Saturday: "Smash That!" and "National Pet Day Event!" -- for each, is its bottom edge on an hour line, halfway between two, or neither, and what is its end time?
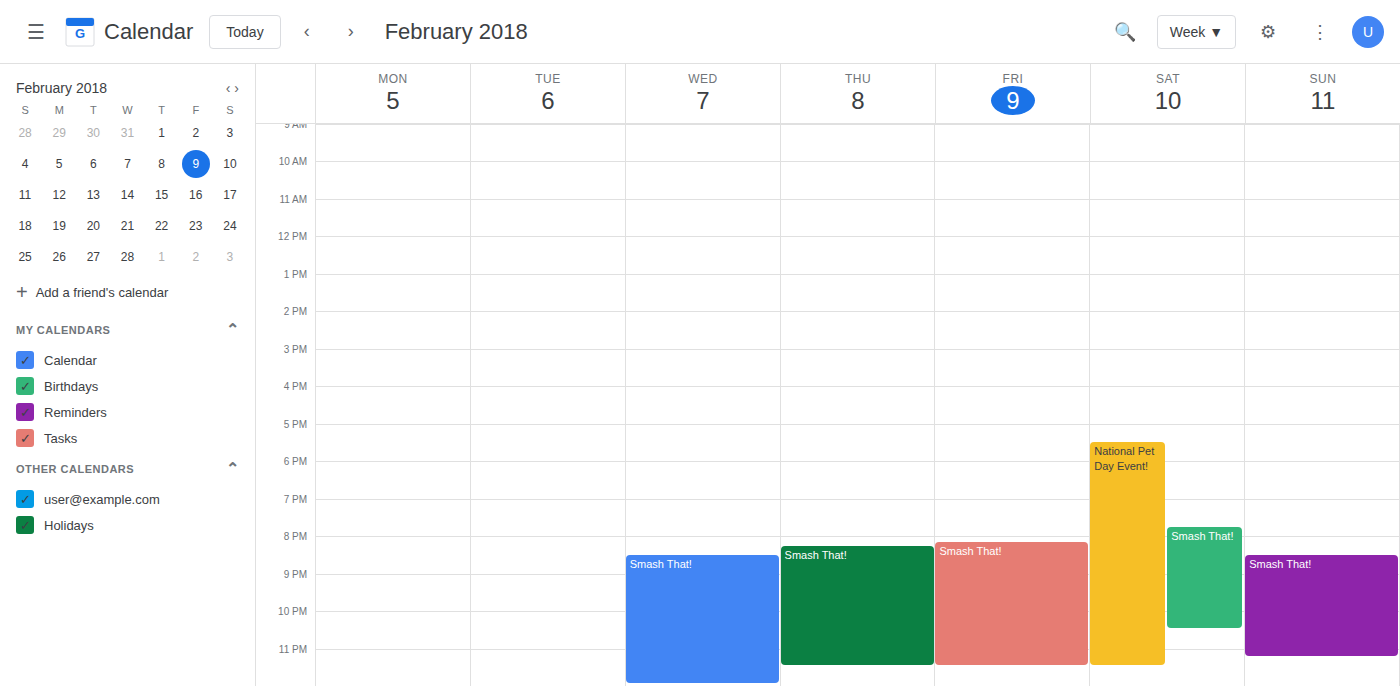
"Smash That!": 10:30 PM, halfway between the 10 PM and 11 PM lines. "National Pet Day Event!": 11:30 PM, halfway between the 11 PM and 12 AM lines.